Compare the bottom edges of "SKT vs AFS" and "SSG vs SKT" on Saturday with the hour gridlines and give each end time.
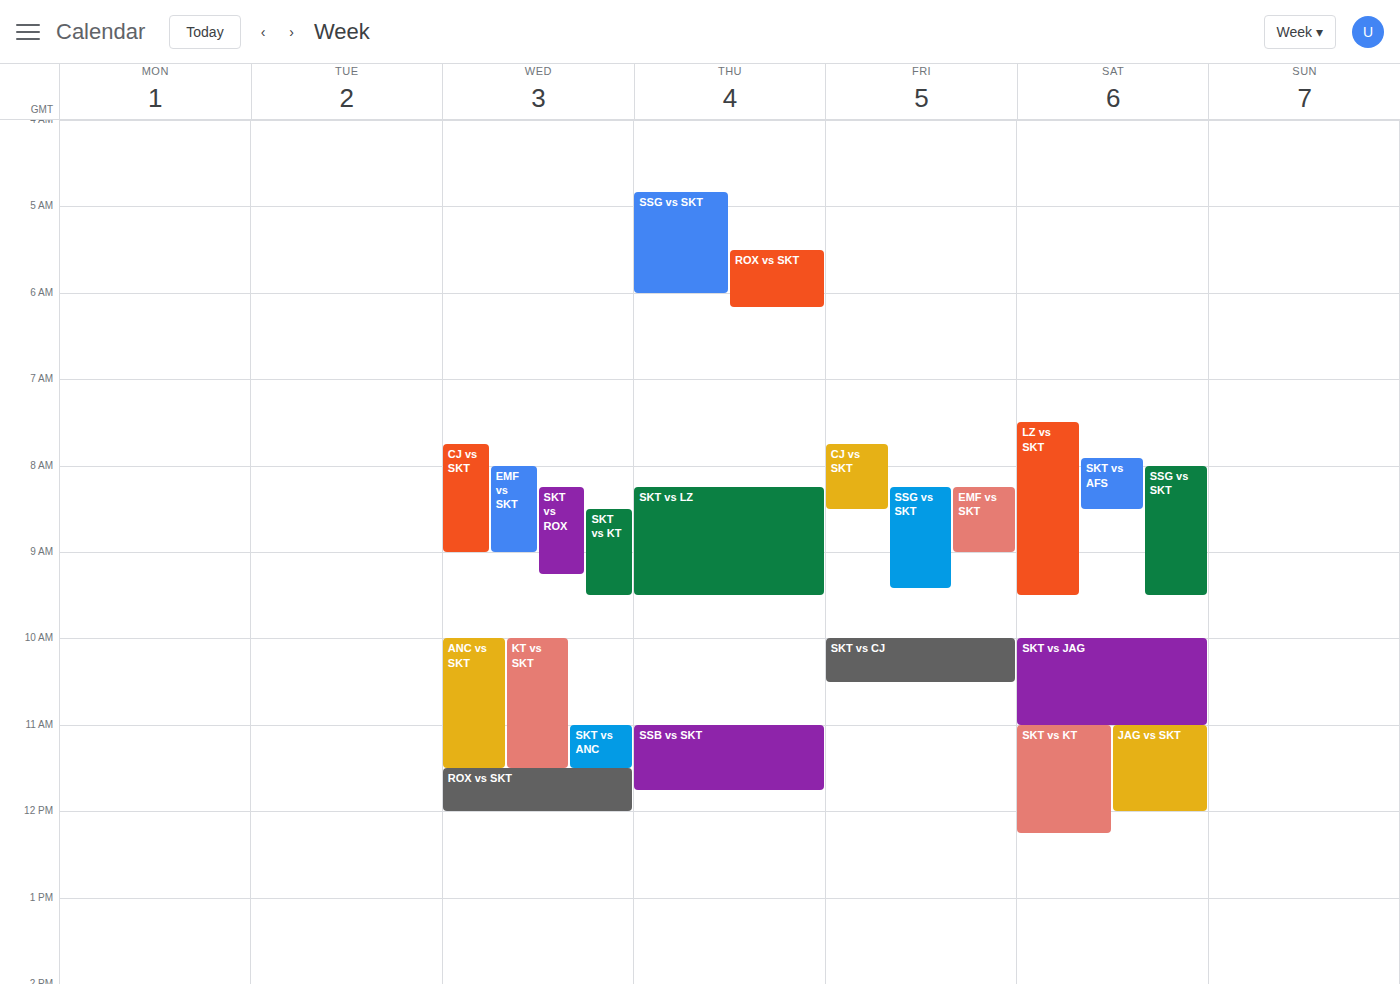
"SKT vs AFS": 8:30 AM, halfway between the 8 AM and 9 AM lines. "SSG vs SKT": 9:30 AM, halfway between the 9 AM and 10 AM lines.